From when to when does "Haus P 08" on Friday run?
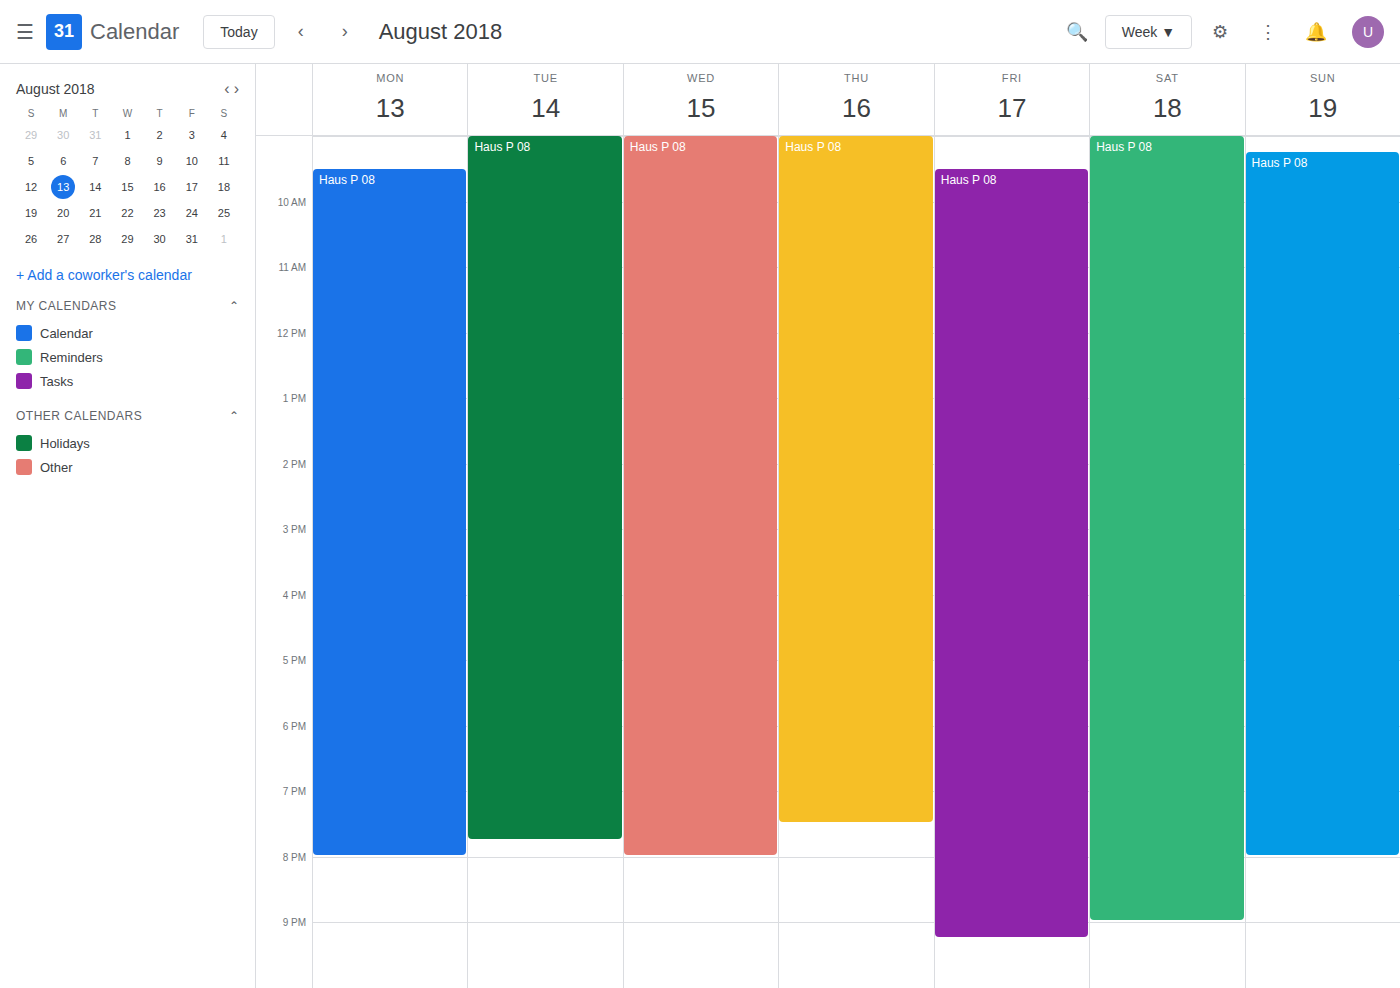
9:30 AM to 9:15 PM